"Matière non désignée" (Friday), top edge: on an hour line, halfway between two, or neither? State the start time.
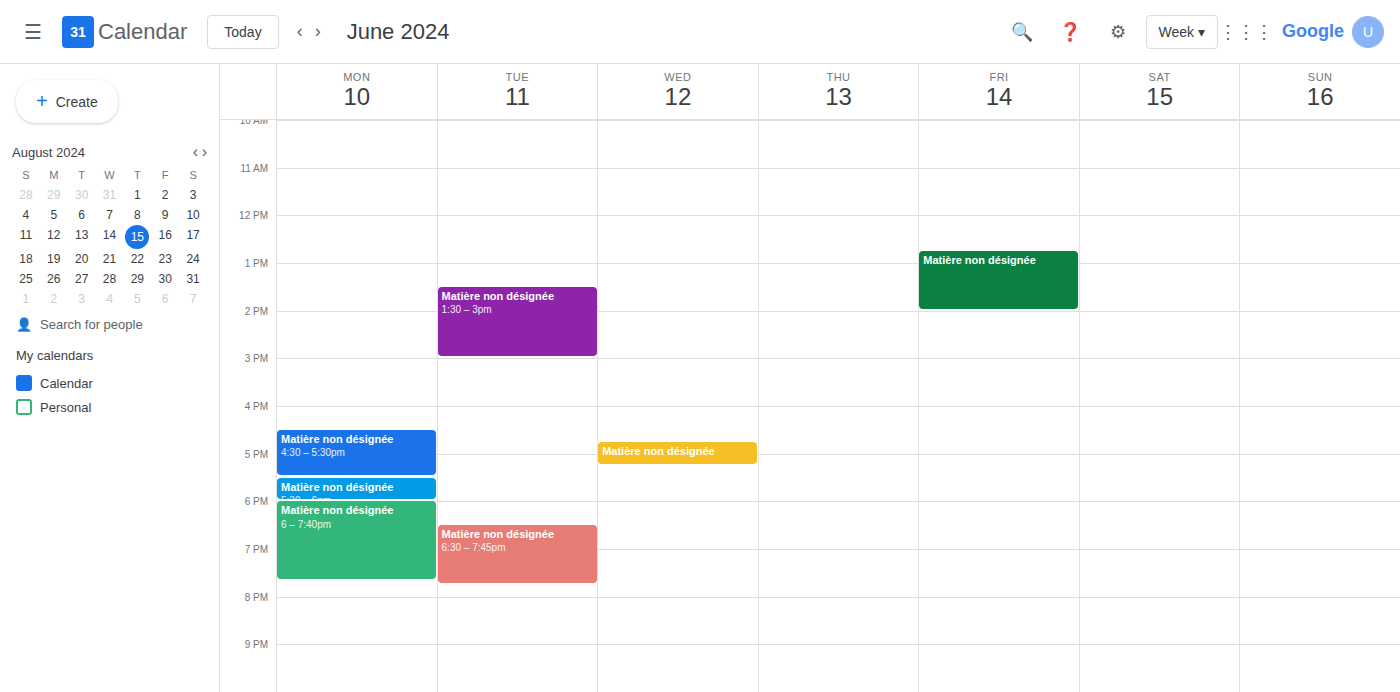
12:45 PM -- neither: three quarters of the way from the 12 PM line to the 1 PM line.